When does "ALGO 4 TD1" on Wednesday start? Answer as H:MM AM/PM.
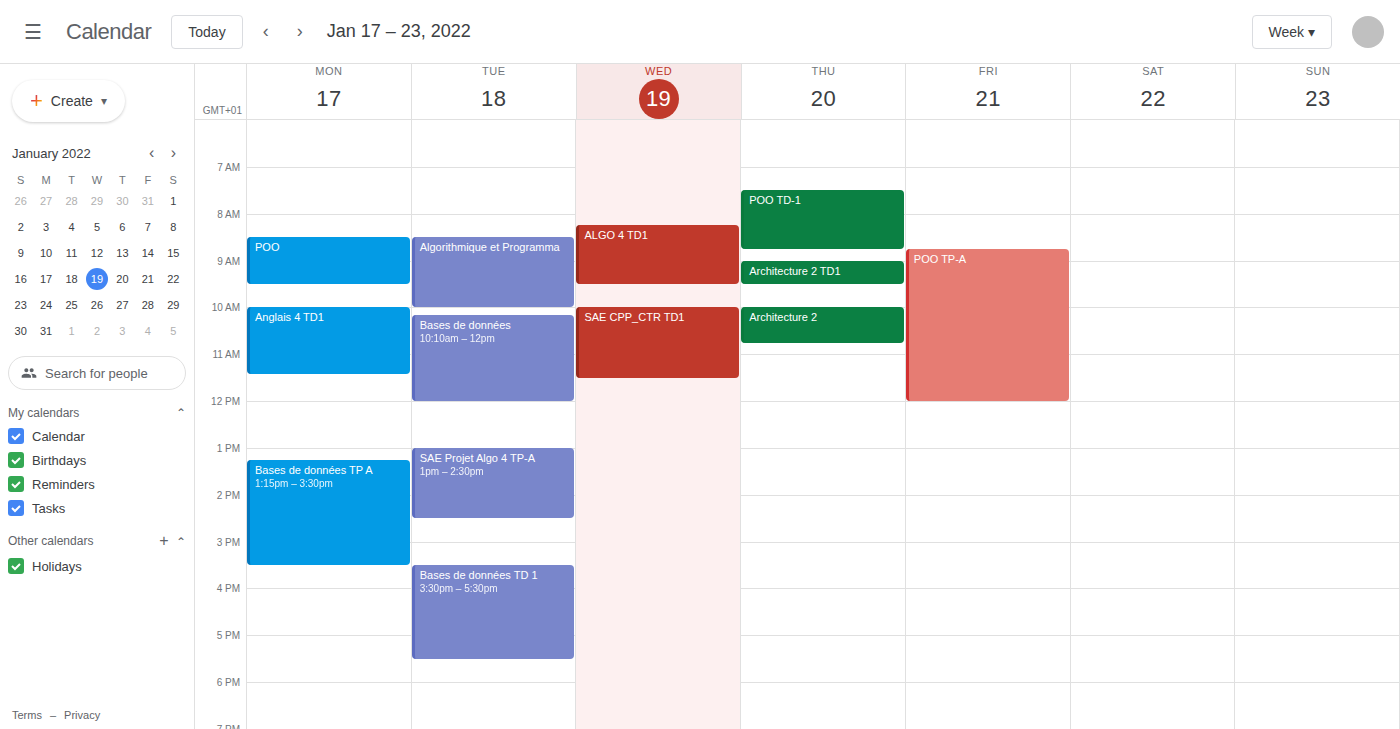
8:15 AM